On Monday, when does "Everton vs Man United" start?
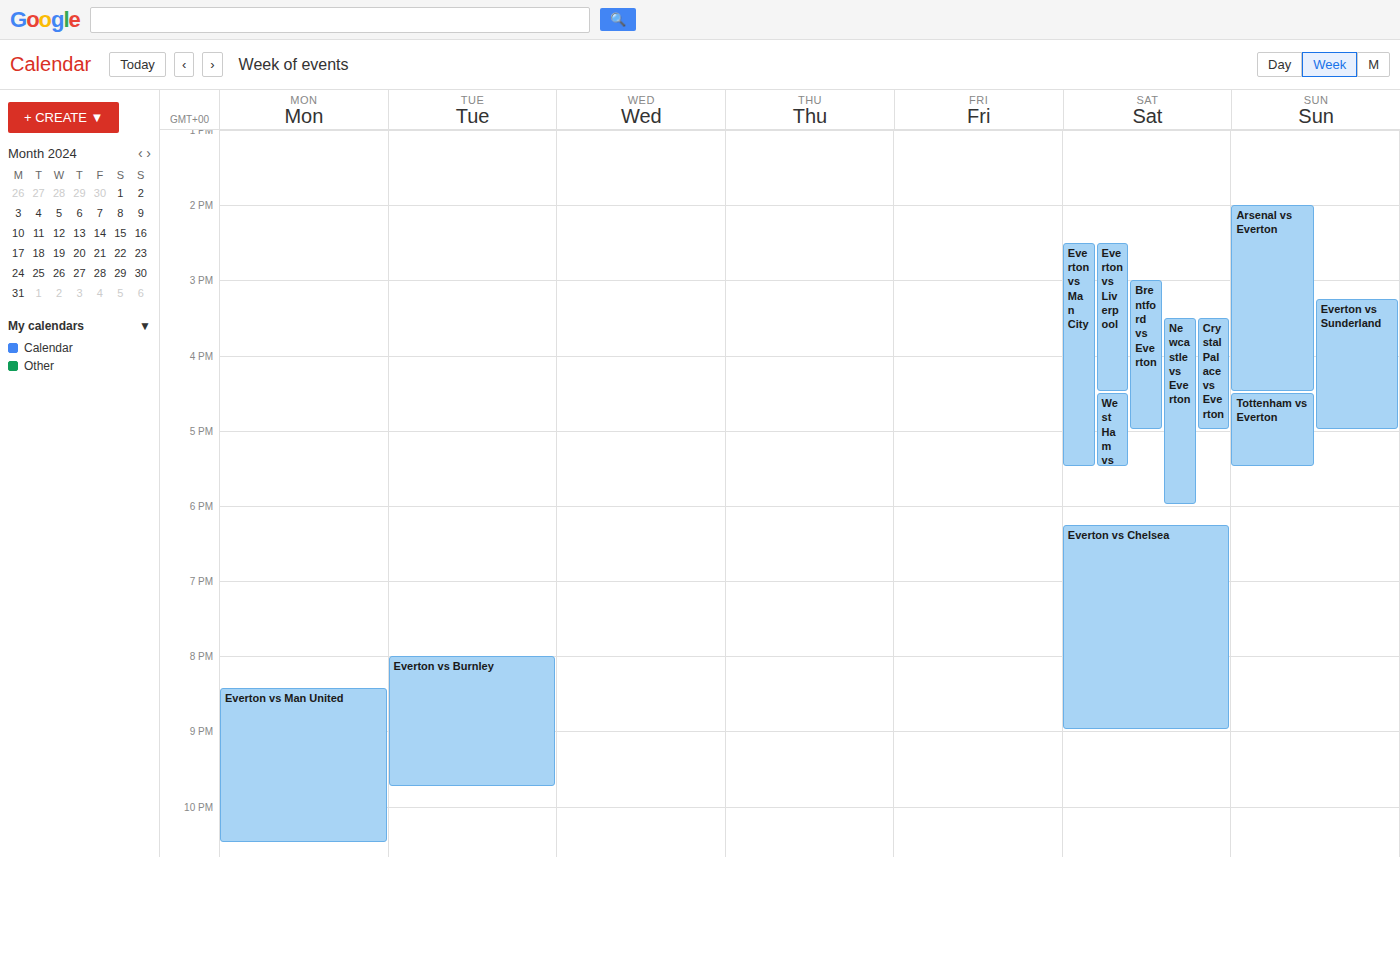
20:25